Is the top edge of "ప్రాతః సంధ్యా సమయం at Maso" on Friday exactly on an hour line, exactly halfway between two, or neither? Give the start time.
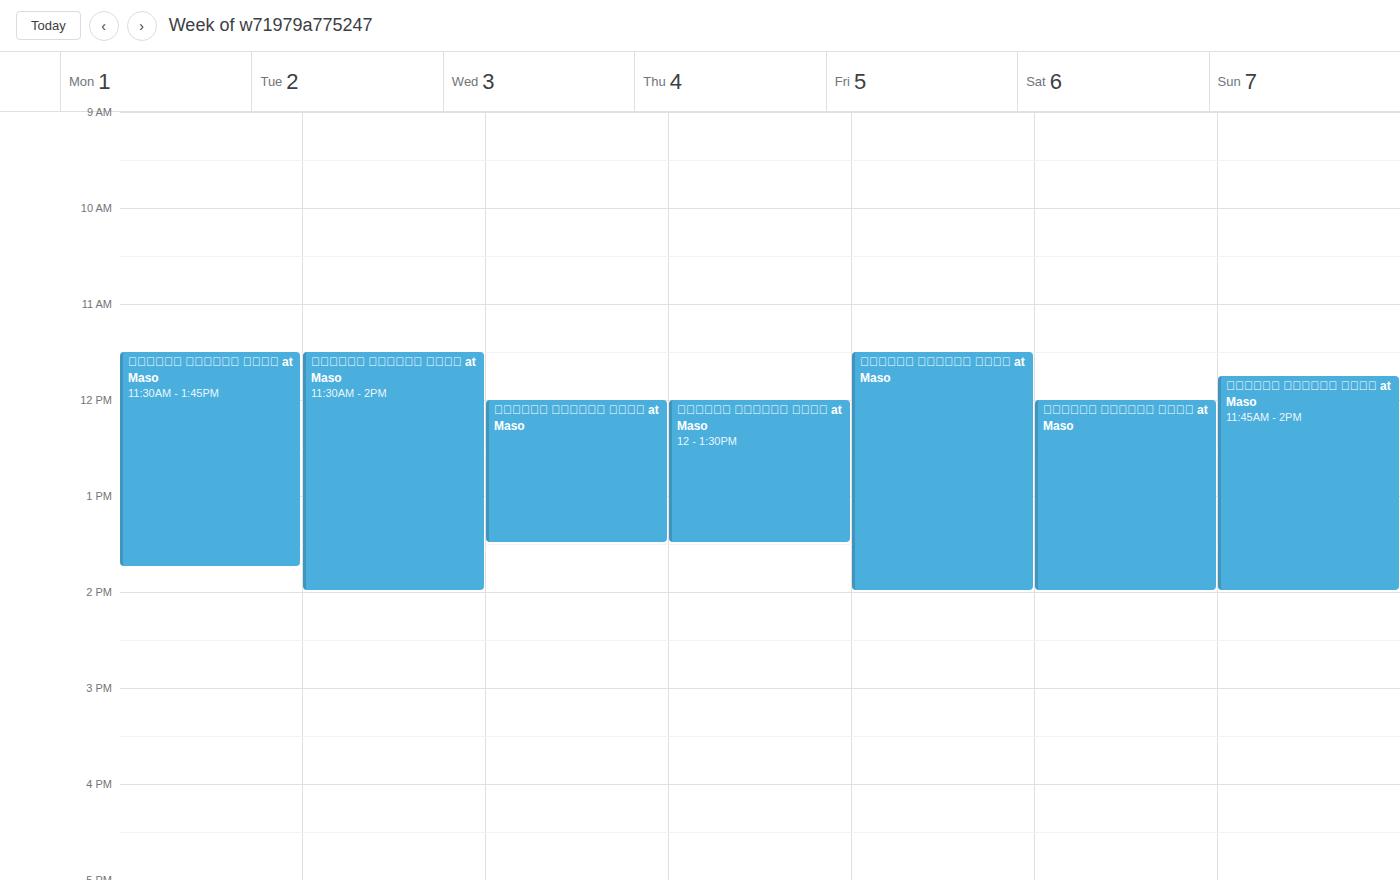
11:30 AM -- halfway between the 11 AM and 12 PM lines.